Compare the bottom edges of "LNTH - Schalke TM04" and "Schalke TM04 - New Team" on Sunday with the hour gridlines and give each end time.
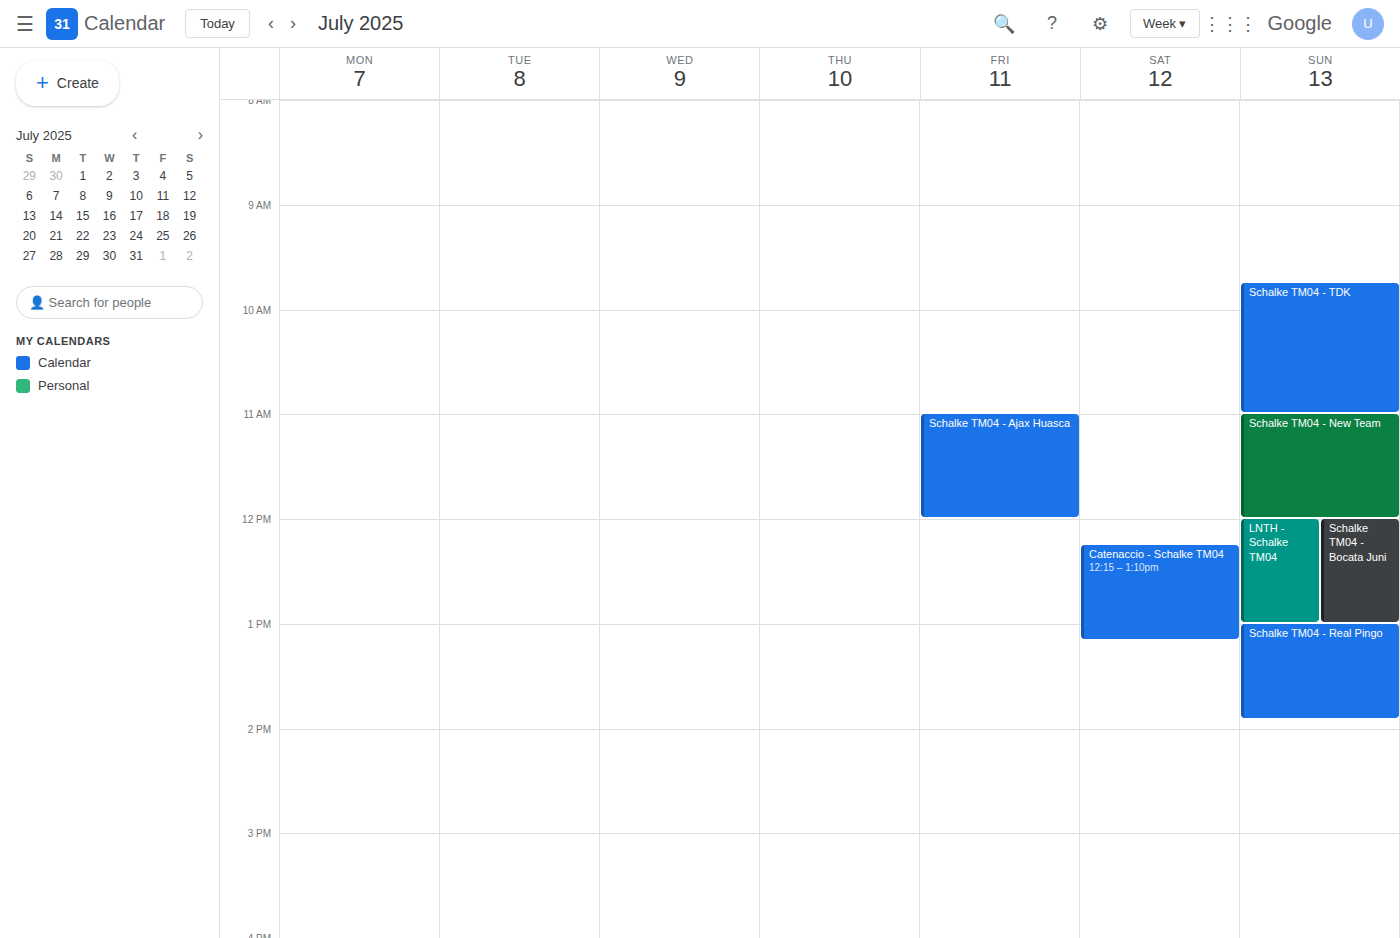
"LNTH - Schalke TM04": 1:00 PM, exactly on the 1 PM line. "Schalke TM04 - New Team": 12:00 PM, exactly on the 12 PM line.